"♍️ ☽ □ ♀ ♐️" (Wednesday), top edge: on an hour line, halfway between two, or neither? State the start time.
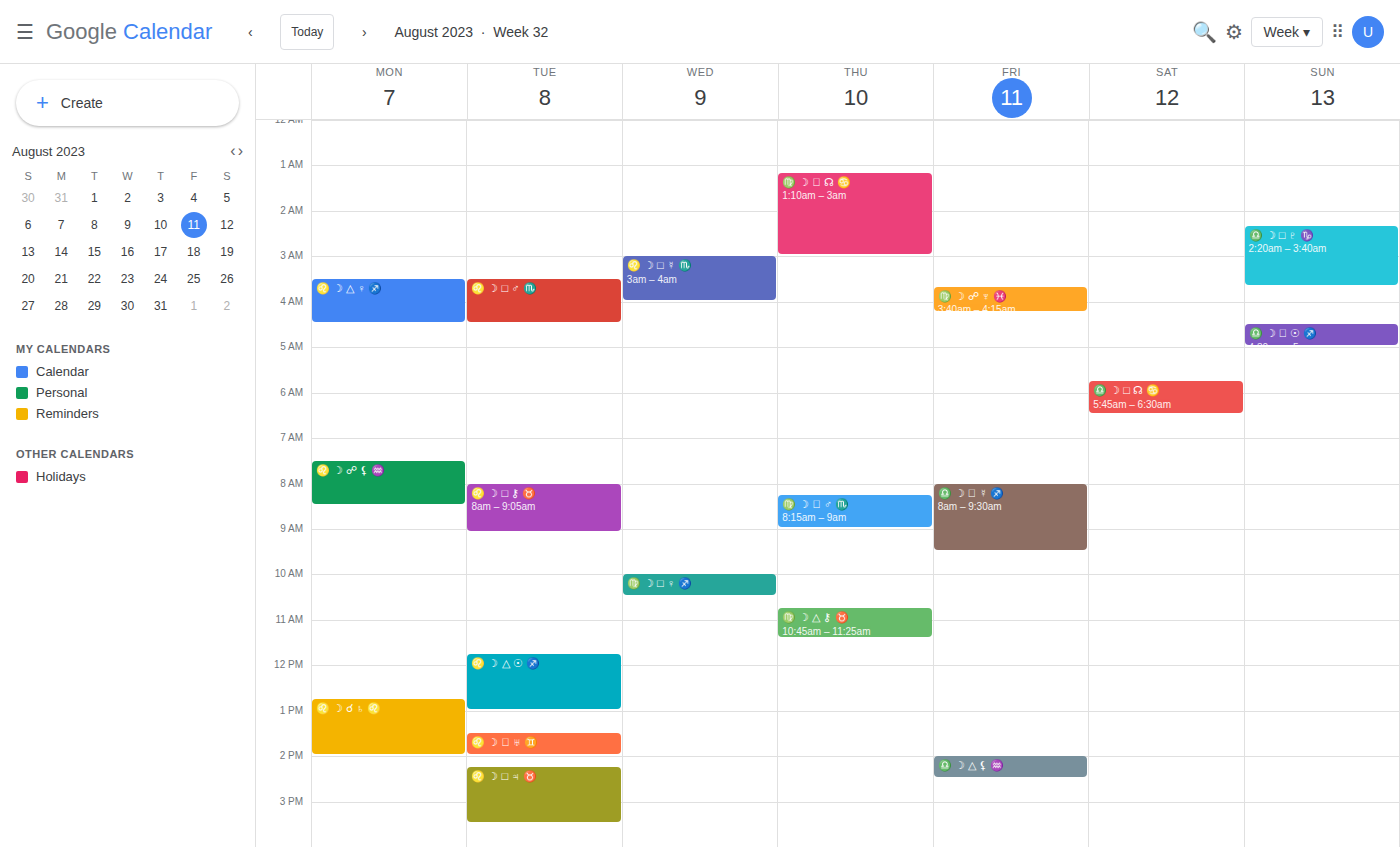
10:00 AM -- exactly on the 10 AM line.